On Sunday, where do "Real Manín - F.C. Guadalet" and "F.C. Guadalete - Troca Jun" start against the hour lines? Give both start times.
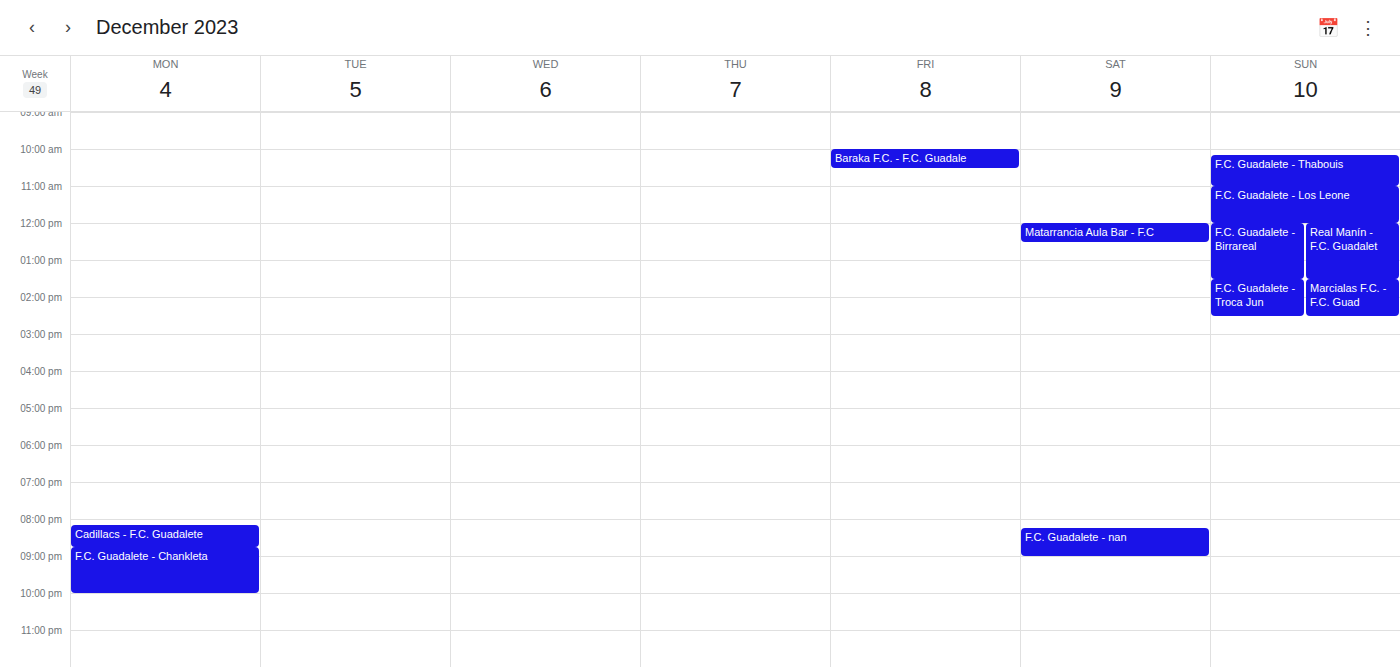
"Real Manín - F.C. Guadalet": 12:00, exactly on the 12:00 line. "F.C. Guadalete - Troca Jun": 13:30, halfway between the 13:00 and 14:00 lines.